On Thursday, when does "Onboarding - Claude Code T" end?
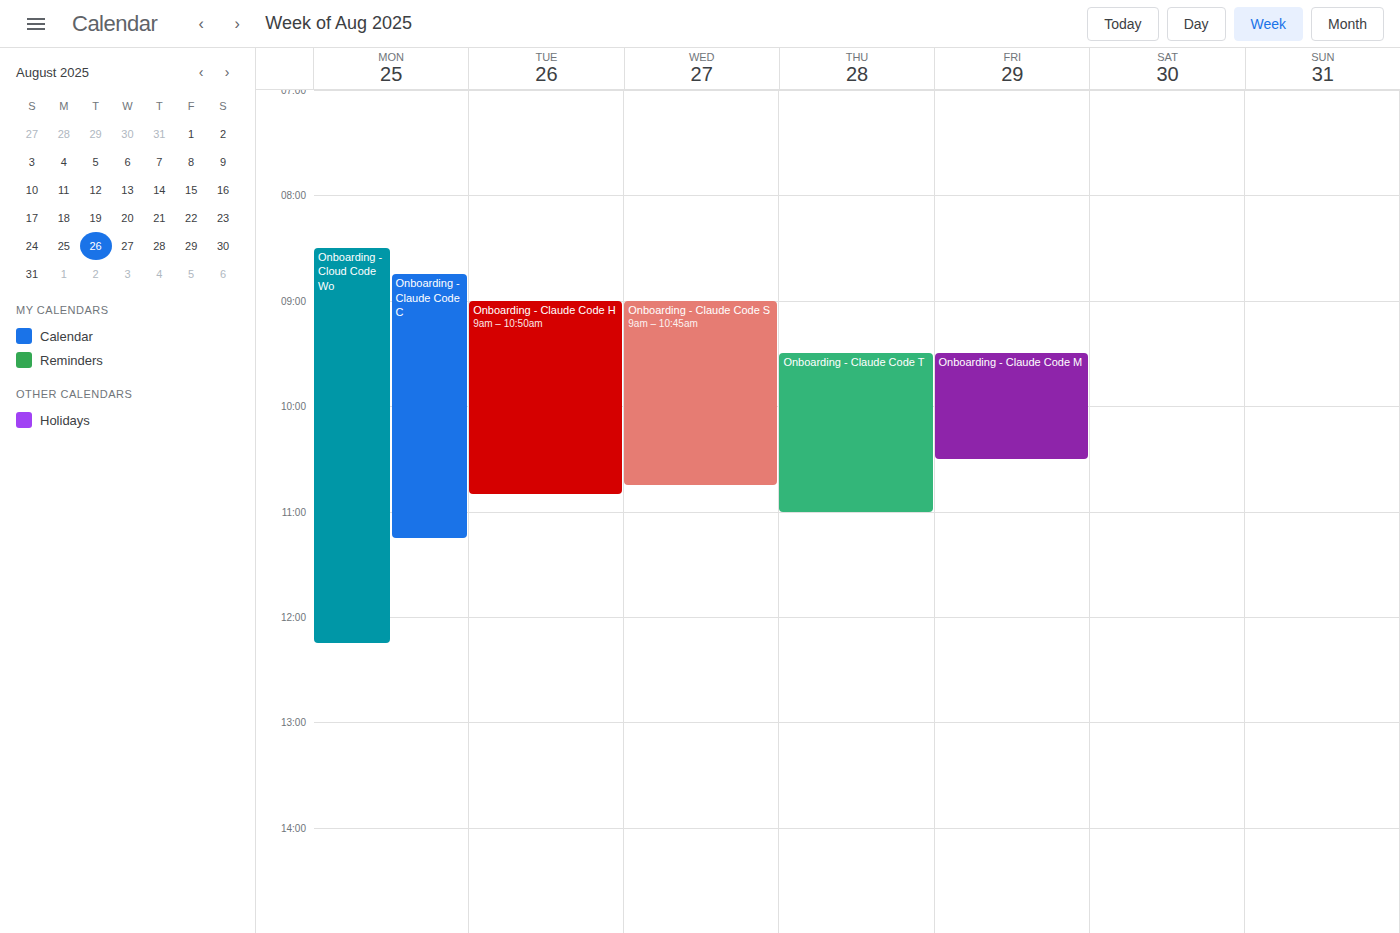
11:00 AM